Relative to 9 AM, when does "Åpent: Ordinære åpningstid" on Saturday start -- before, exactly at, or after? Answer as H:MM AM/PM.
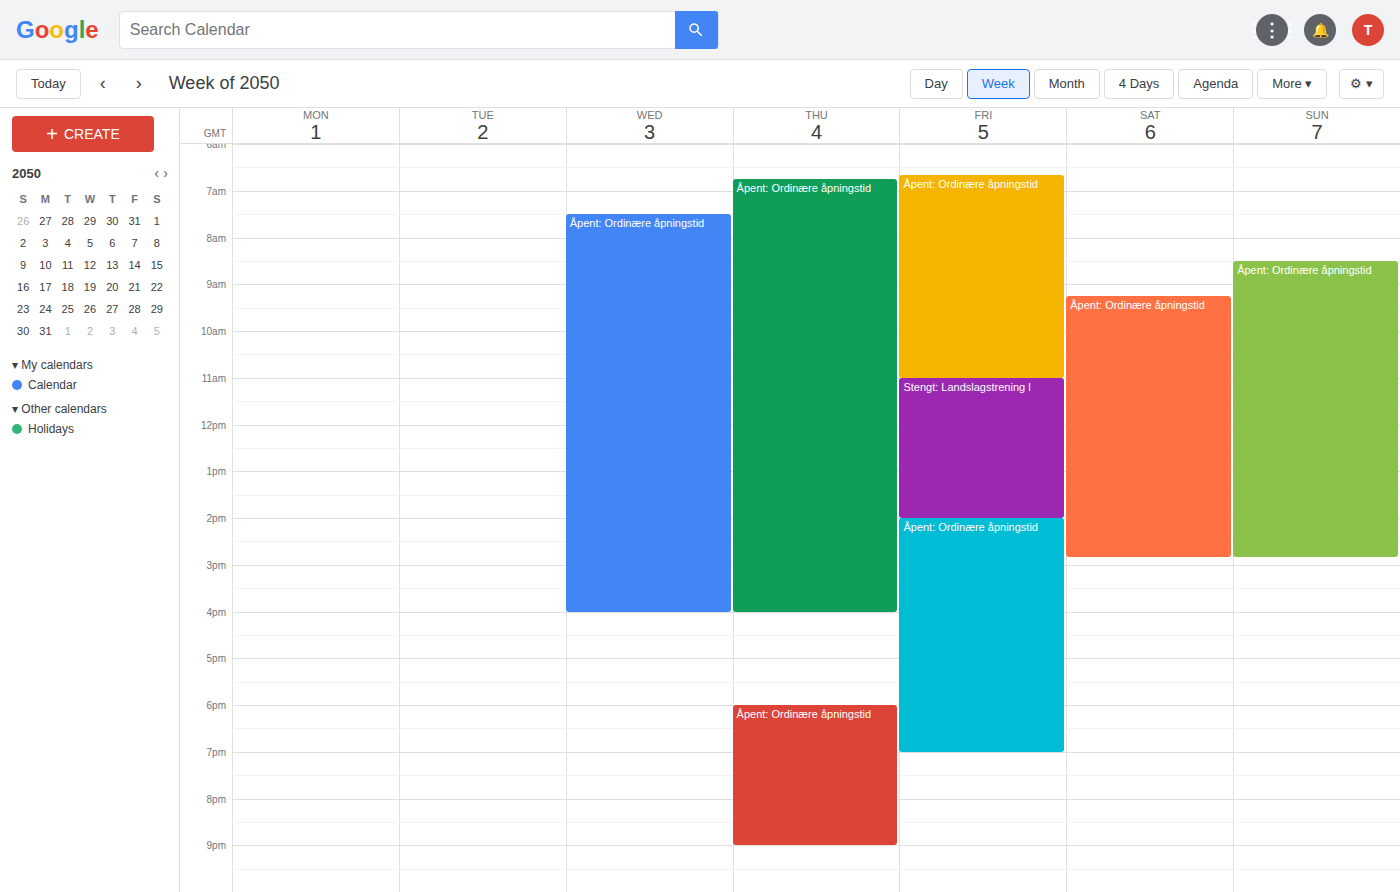
9:15 AM -- after 9 AM, 15 minutes below the 9 AM line.